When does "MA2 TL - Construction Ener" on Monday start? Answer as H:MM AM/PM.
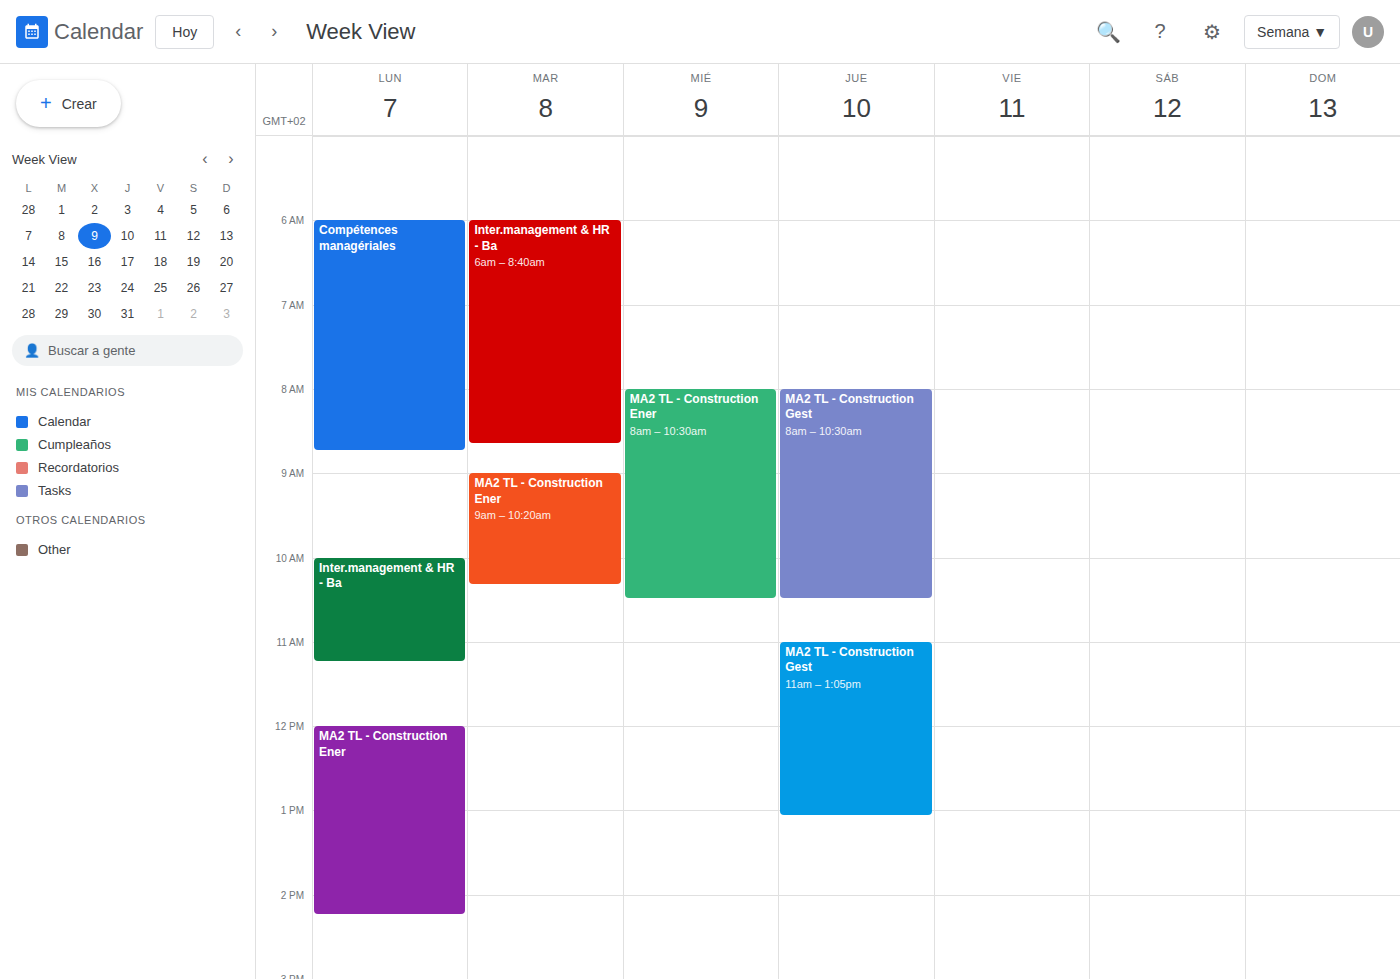
12:00 PM